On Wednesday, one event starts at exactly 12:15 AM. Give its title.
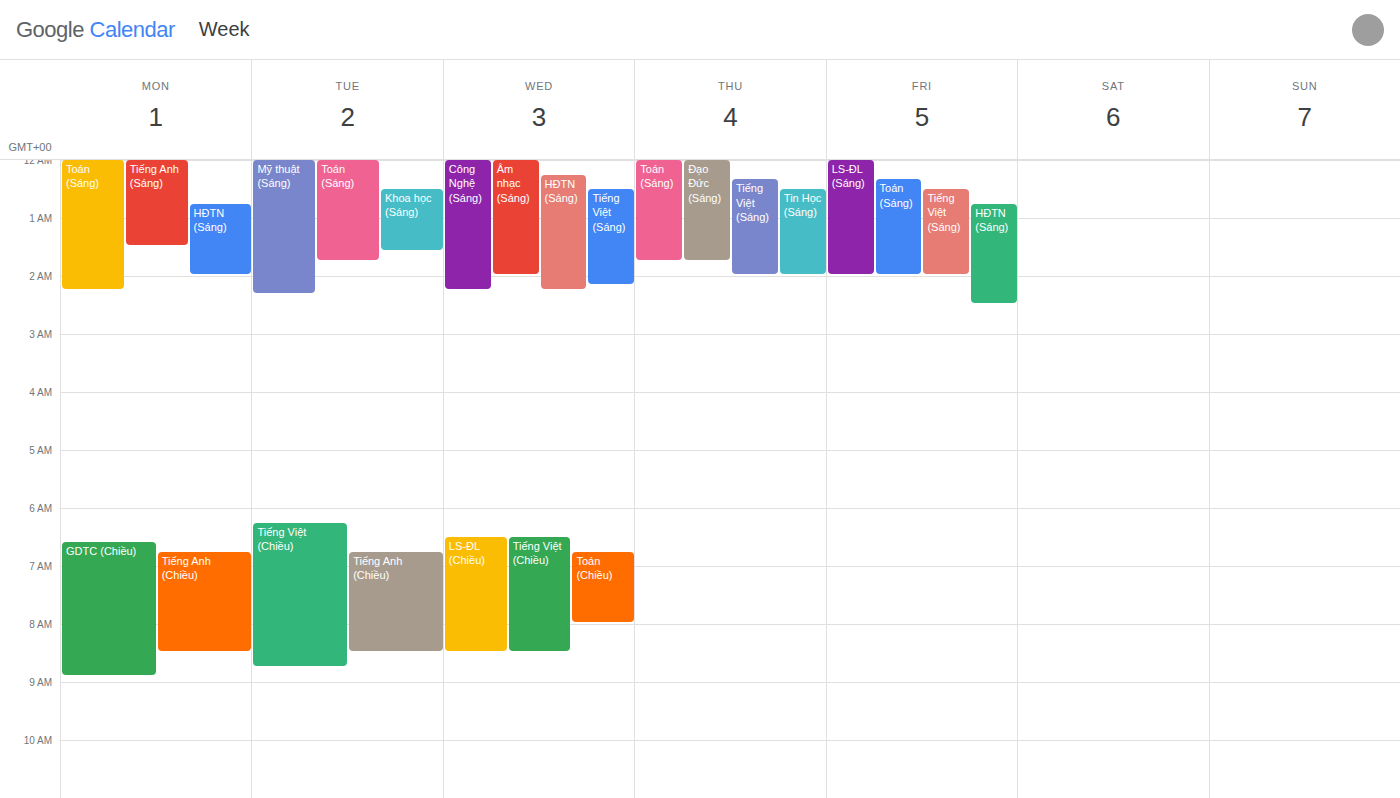
"HĐTN (Sáng)"